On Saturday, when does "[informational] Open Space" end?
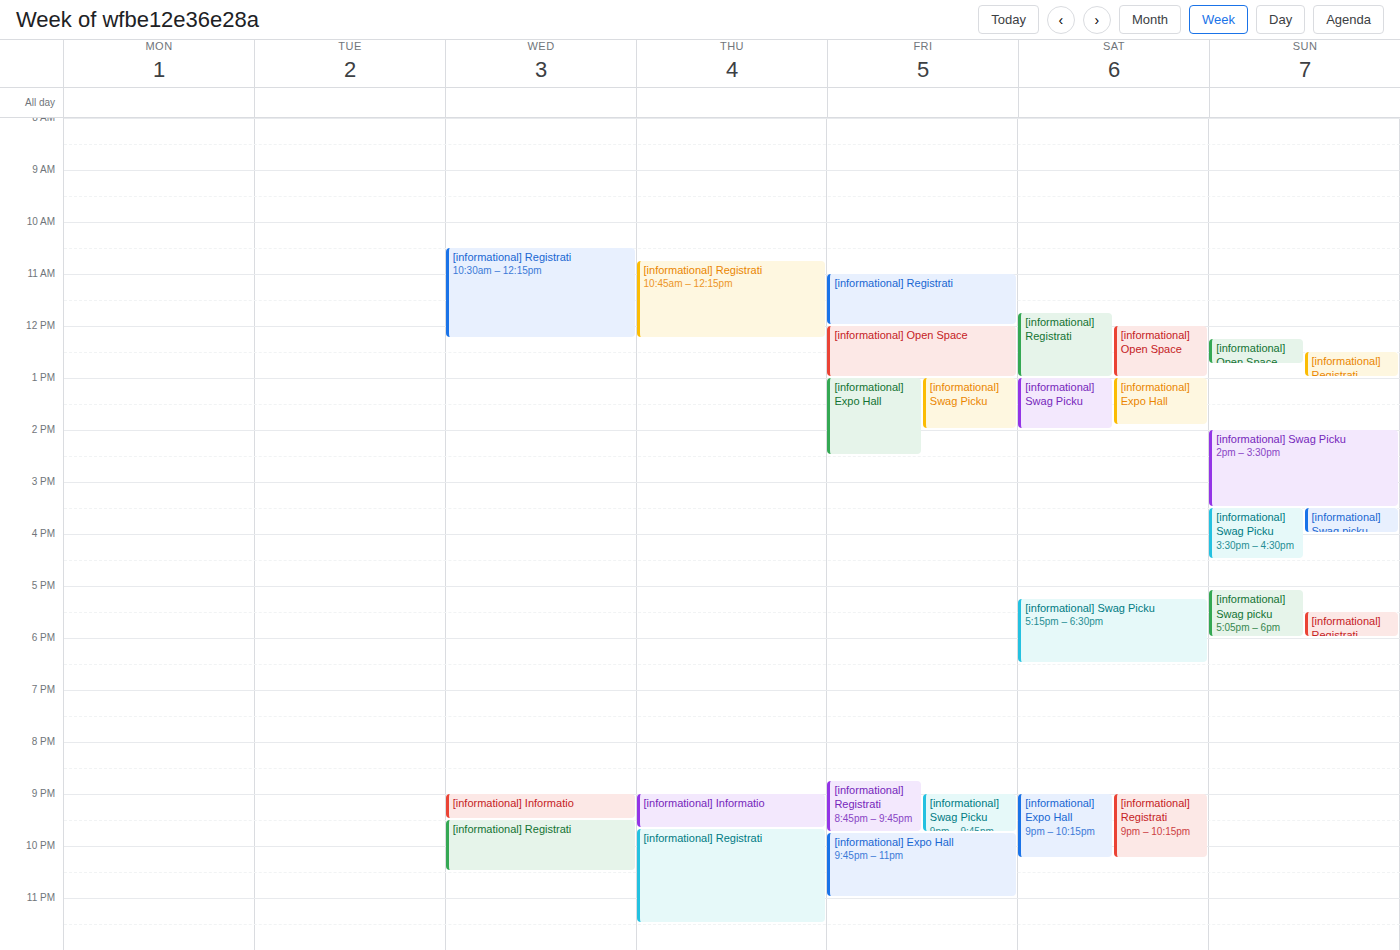
13:00